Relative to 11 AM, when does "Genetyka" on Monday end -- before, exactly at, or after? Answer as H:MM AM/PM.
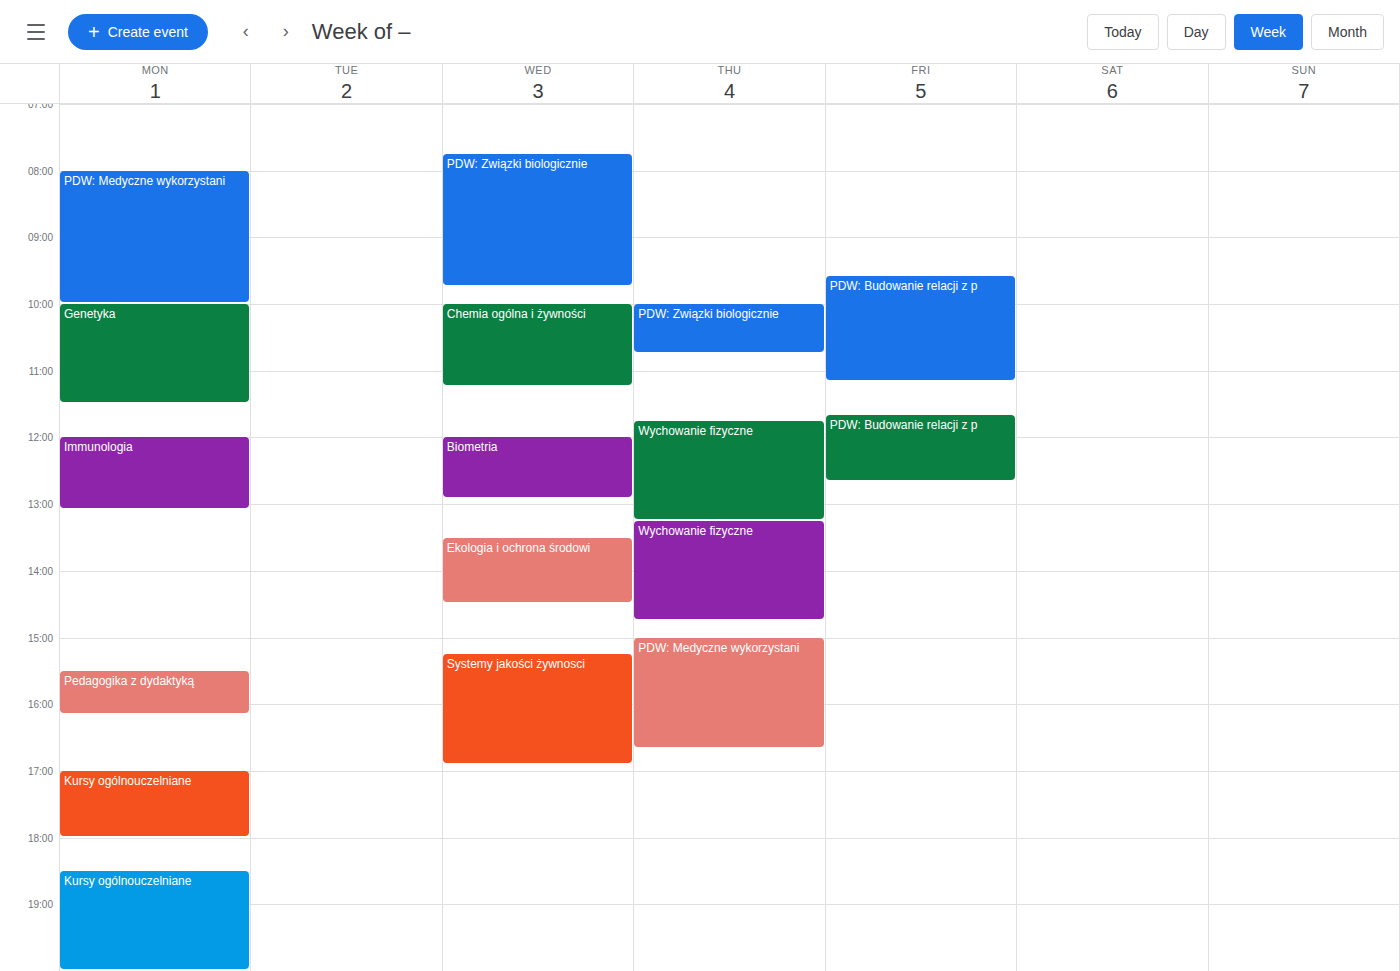
11:30 AM -- after 11 AM, 30 minutes below the 11 AM line.